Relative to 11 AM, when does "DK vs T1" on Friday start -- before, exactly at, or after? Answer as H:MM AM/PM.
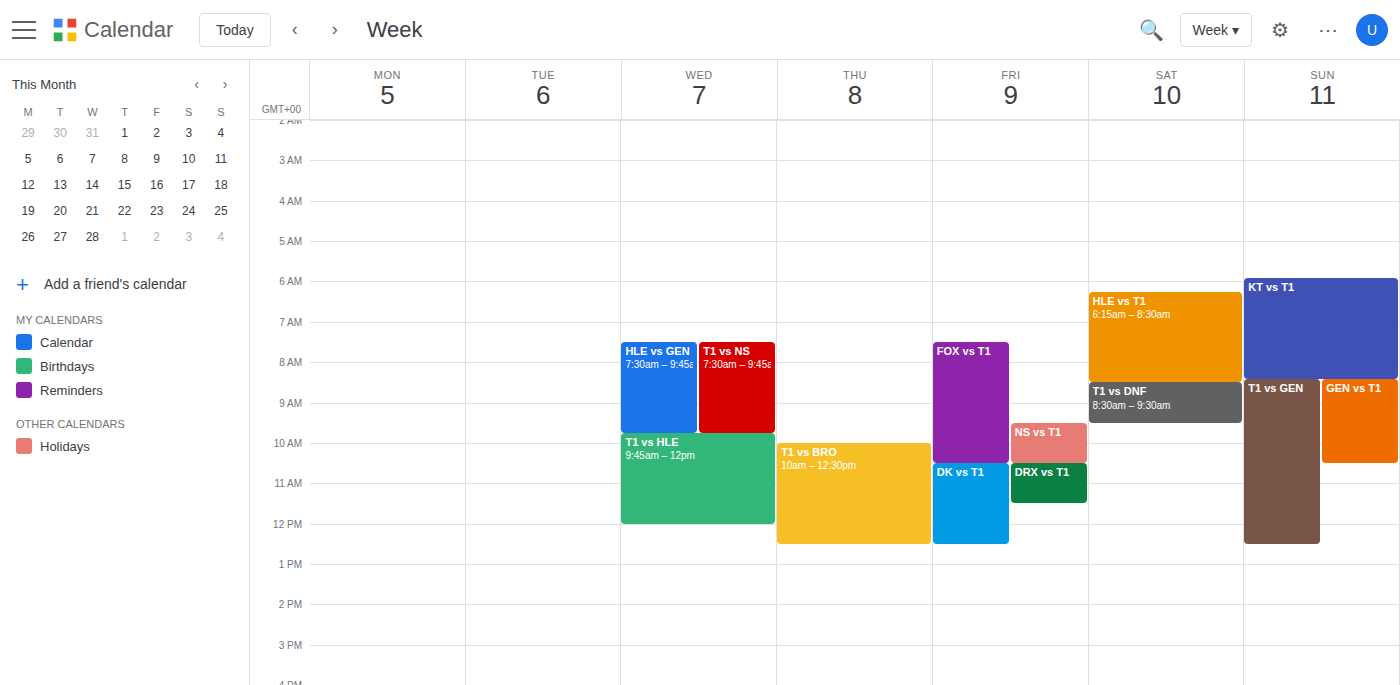
10:30 AM -- before 11 AM, 30 minutes above the 11 AM line.